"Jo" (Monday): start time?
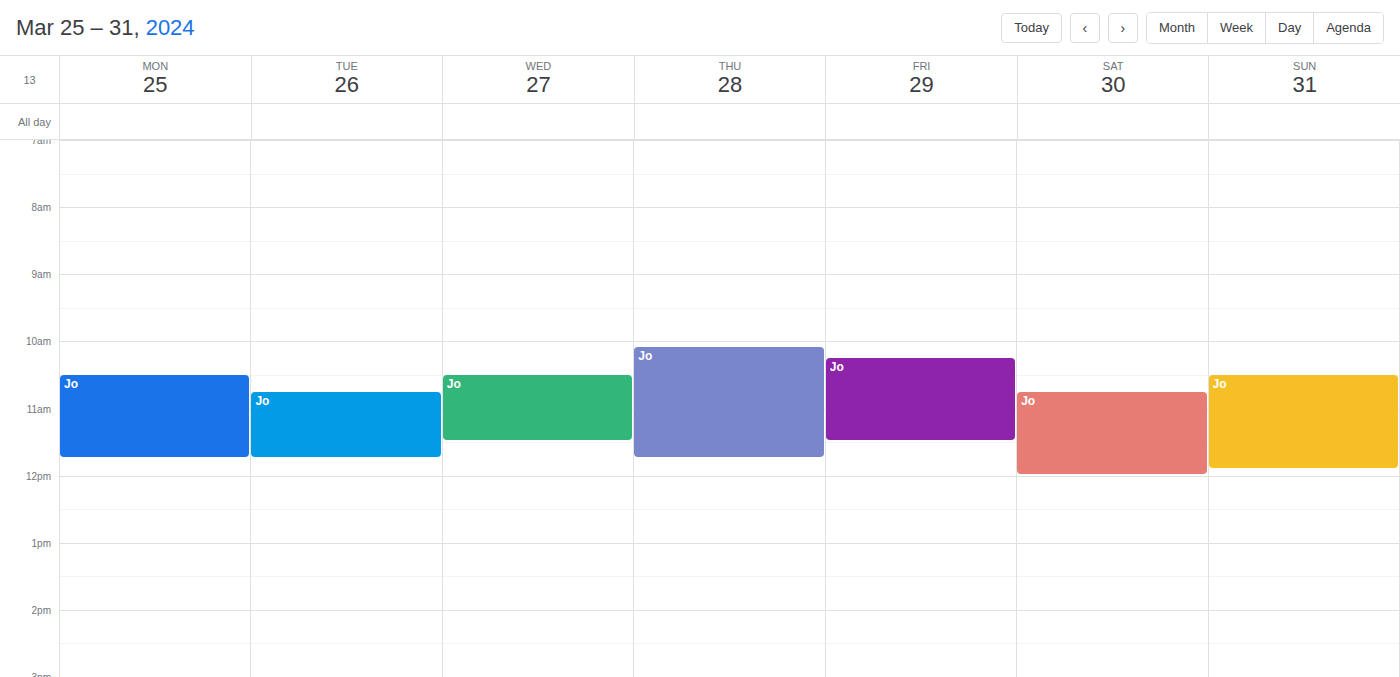
10:30